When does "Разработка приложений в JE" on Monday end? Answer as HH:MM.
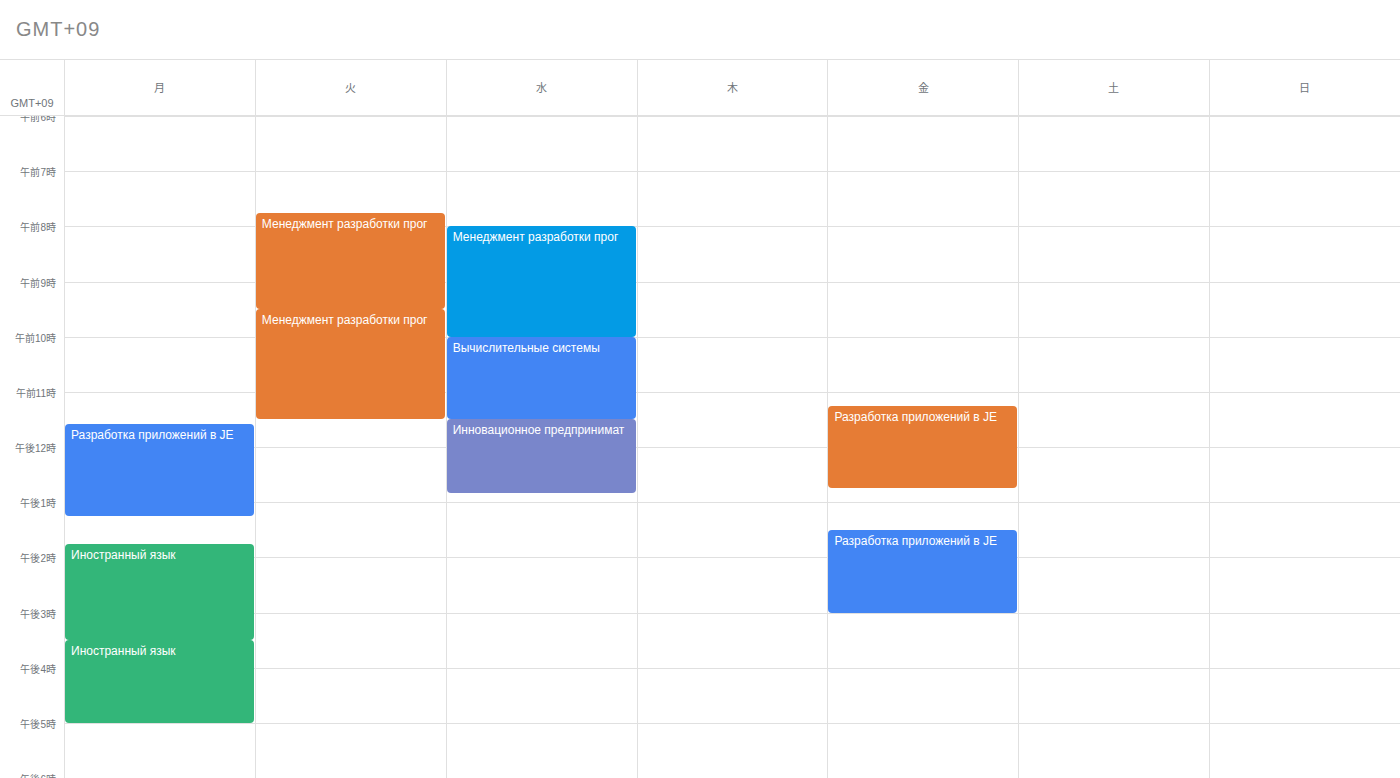
13:15